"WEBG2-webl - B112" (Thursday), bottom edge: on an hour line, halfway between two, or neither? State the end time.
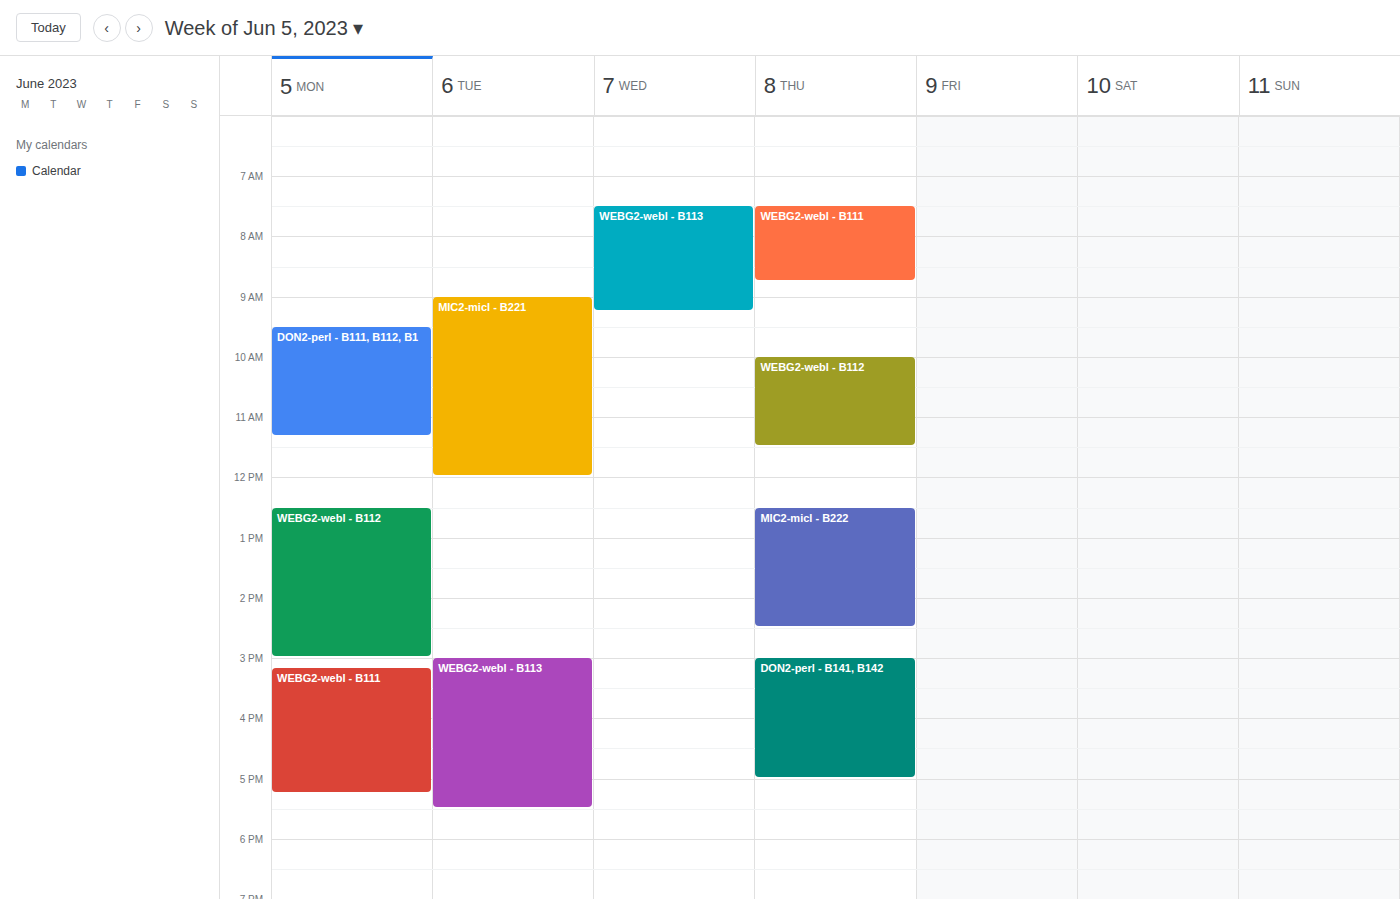
11:30 AM -- halfway between the 11 AM and 12 PM lines.